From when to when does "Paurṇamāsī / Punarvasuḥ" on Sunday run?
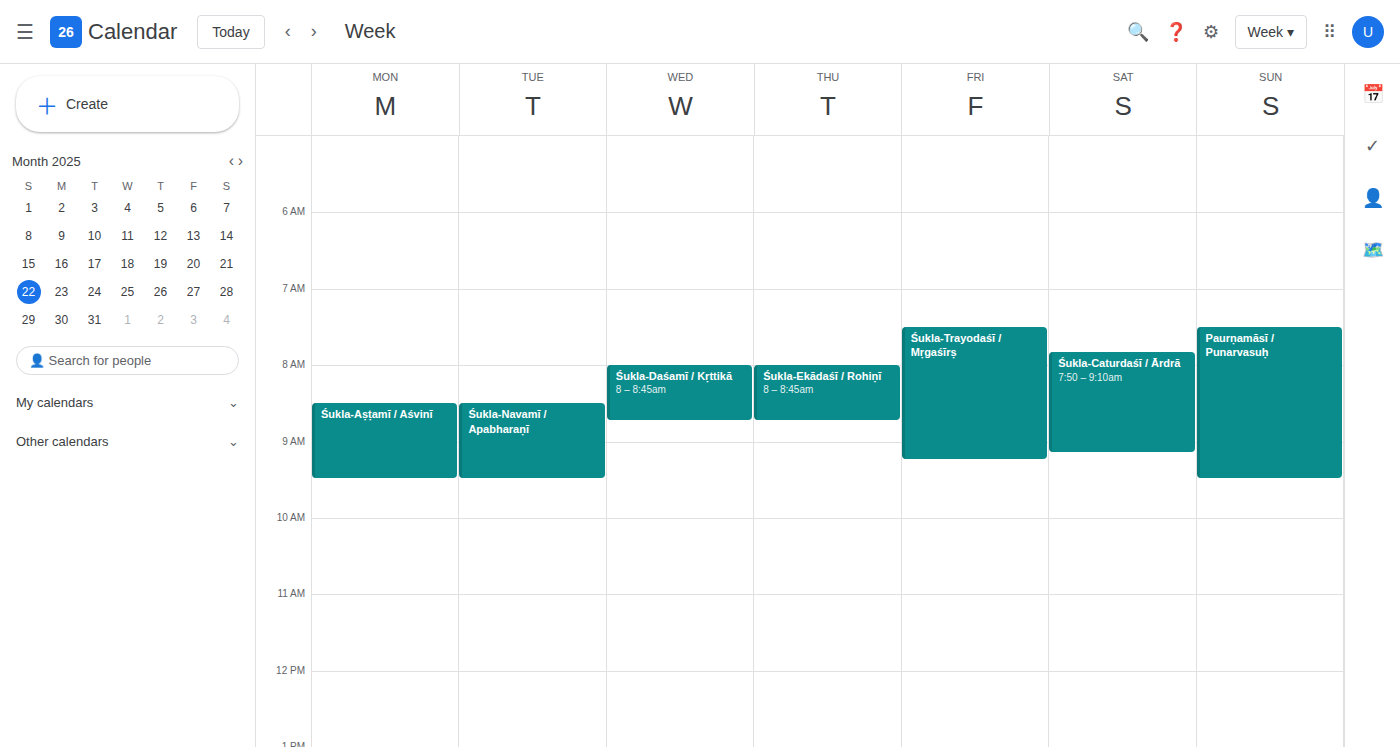
7:30 AM to 9:30 AM